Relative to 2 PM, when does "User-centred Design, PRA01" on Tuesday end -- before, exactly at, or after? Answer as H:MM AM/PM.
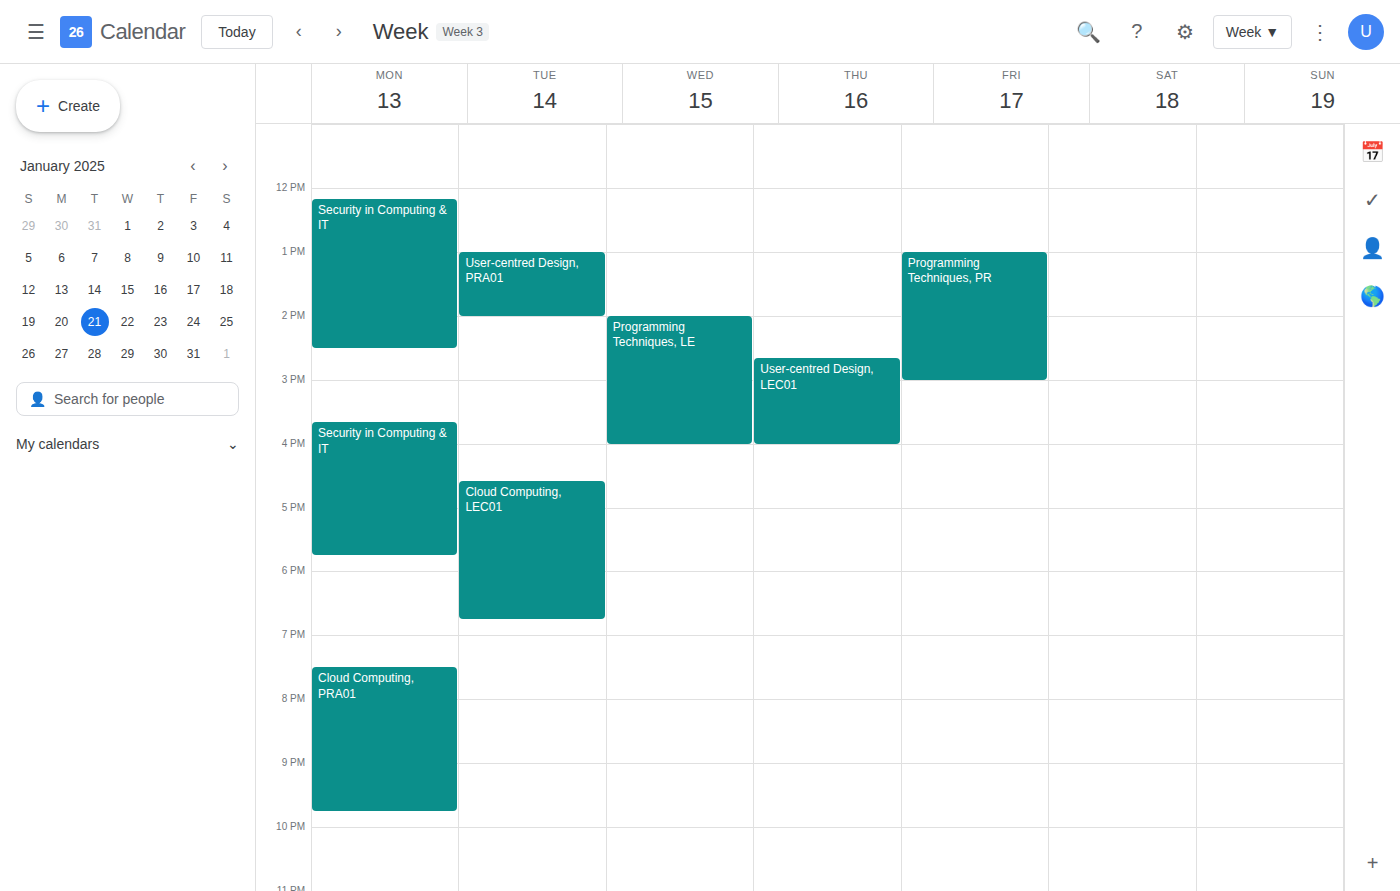
2:00 PM -- exactly at 2 PM, on the 2 PM line.